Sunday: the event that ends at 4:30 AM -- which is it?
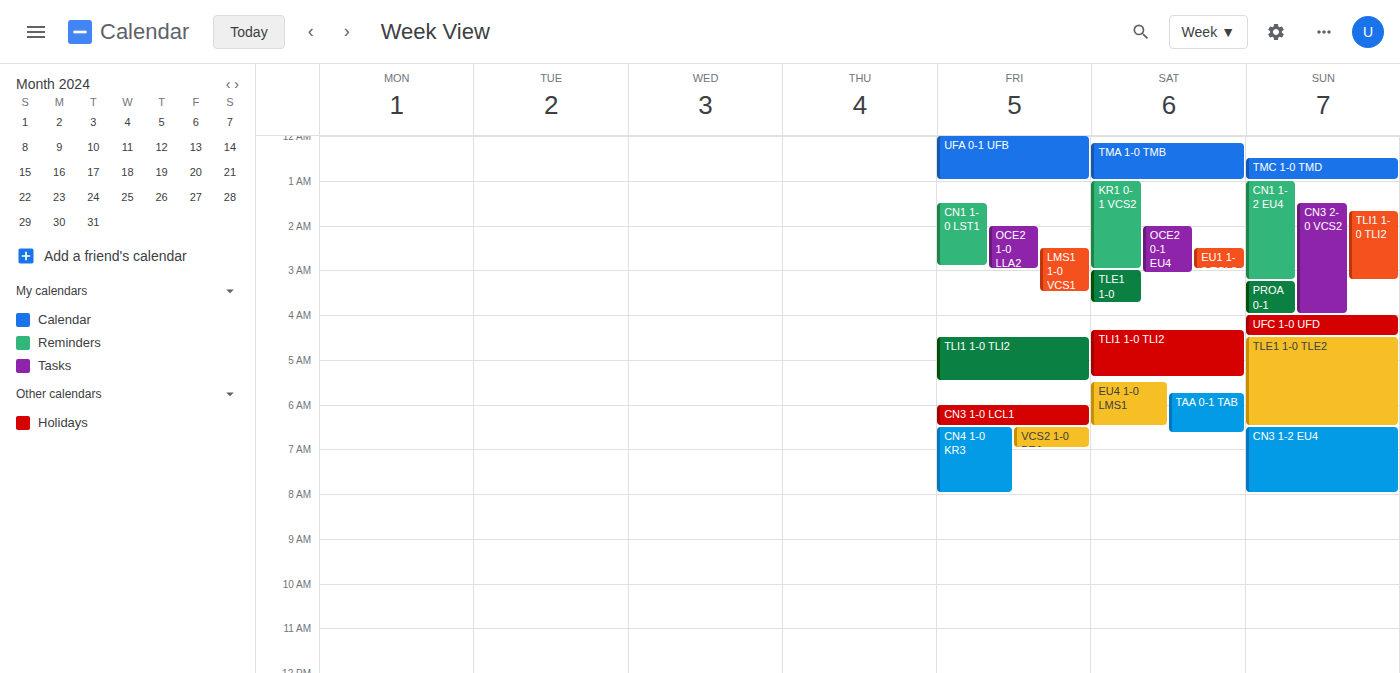
"UFC 1-0 UFD"